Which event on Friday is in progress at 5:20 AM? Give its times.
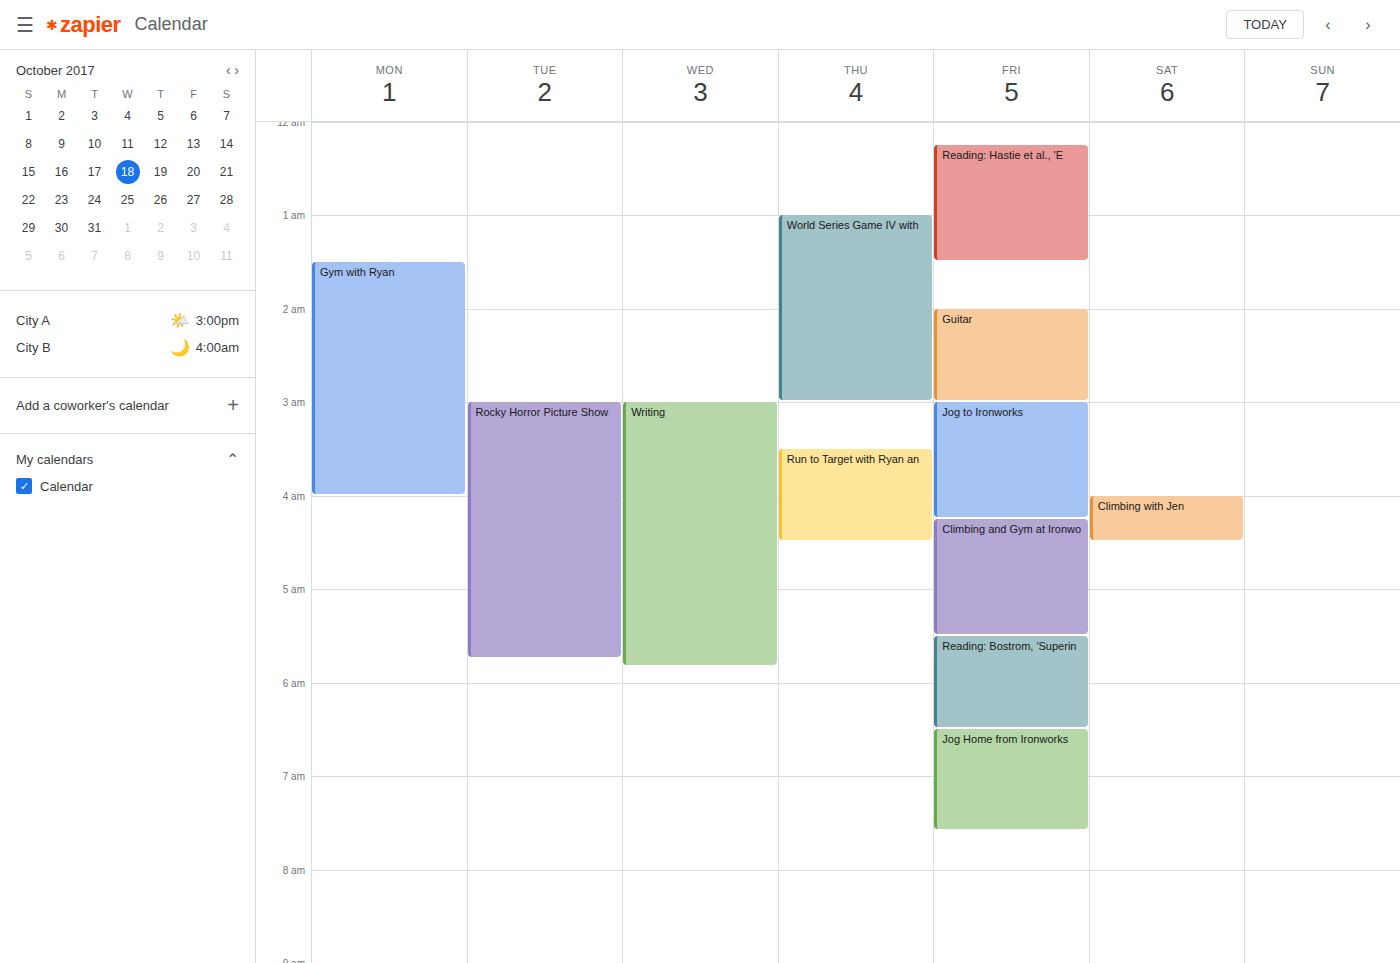
"Climbing and Gym at Ironwo", 4:15 AM to 5:30 AM